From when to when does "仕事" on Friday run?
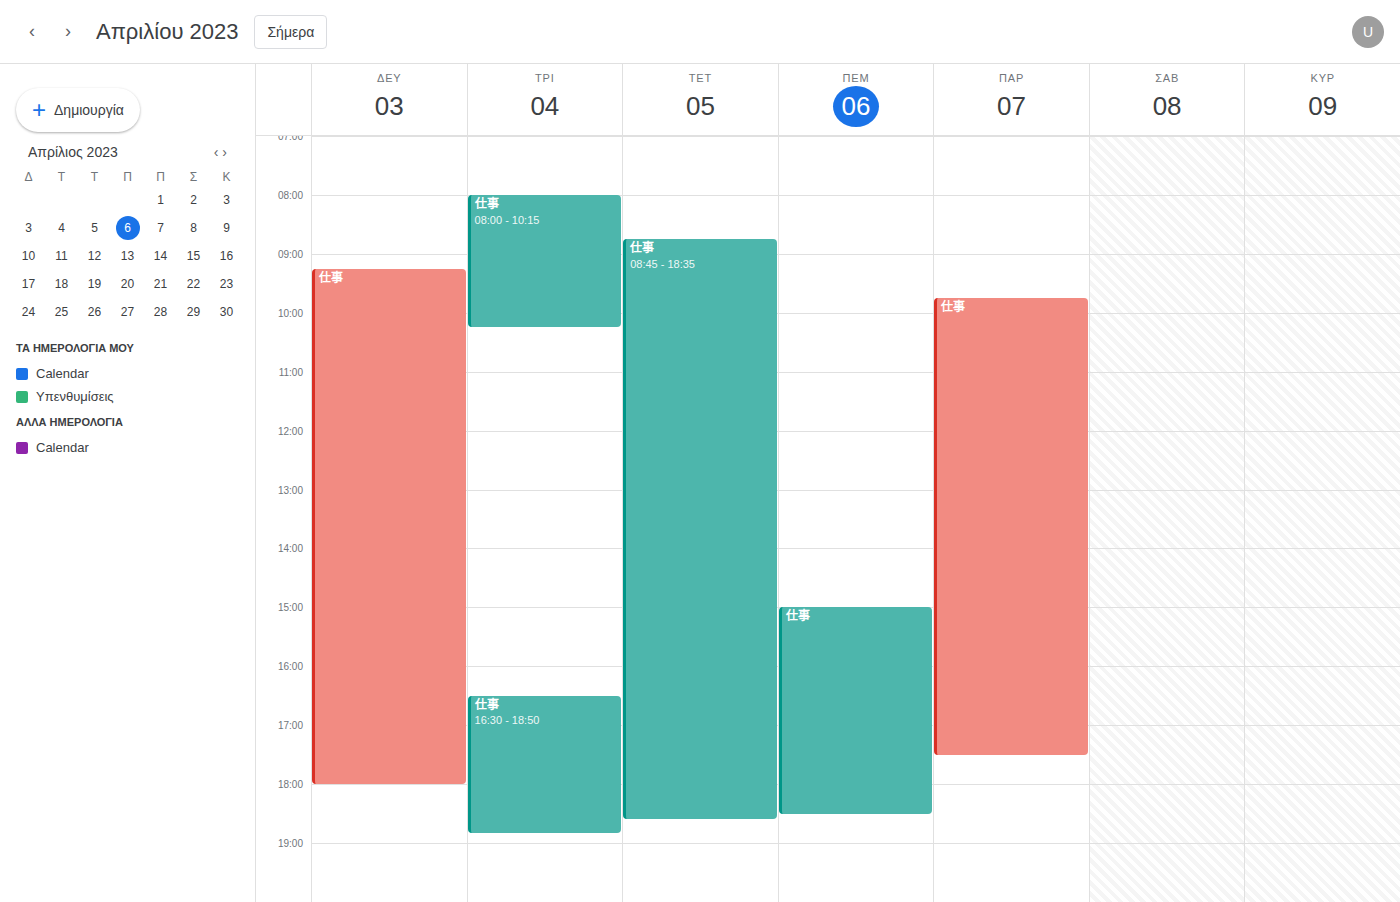
09:45 to 17:30